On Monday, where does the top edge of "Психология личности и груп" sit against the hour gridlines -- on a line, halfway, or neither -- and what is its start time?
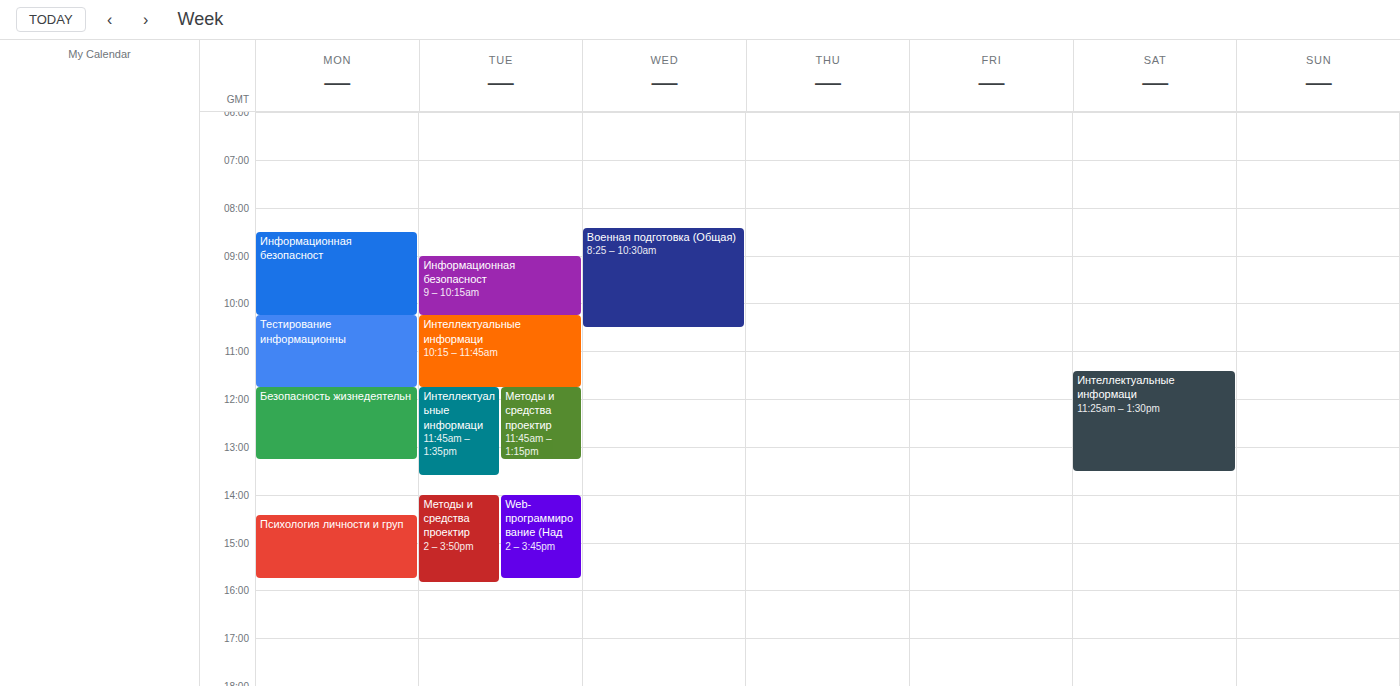
2:25 PM -- neither: 25 minutes below the 2 PM line and 35 minutes above the 3 PM line.